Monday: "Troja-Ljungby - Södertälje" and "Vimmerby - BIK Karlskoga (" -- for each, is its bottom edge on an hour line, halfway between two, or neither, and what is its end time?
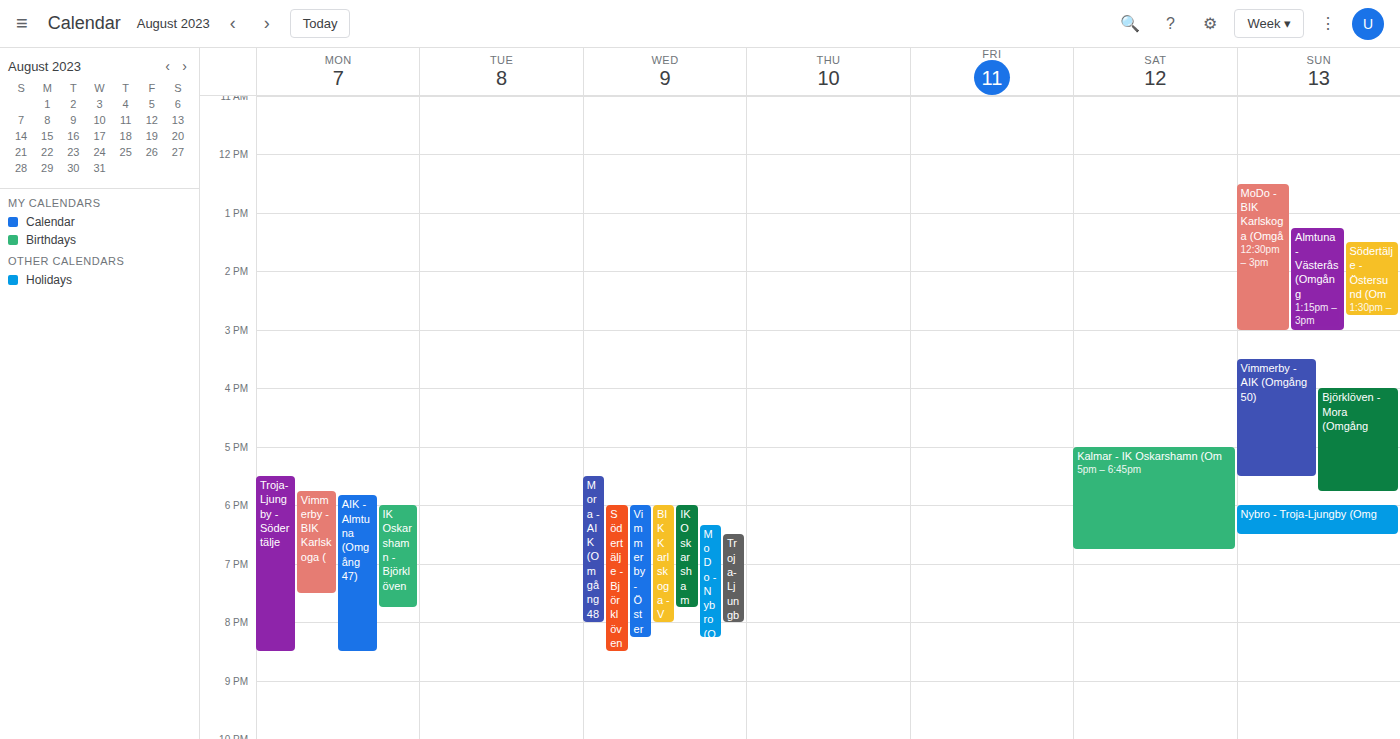
"Troja-Ljungby - Södertälje": 8:30 PM, halfway between the 8 PM and 9 PM lines. "Vimmerby - BIK Karlskoga (": 7:30 PM, halfway between the 7 PM and 8 PM lines.